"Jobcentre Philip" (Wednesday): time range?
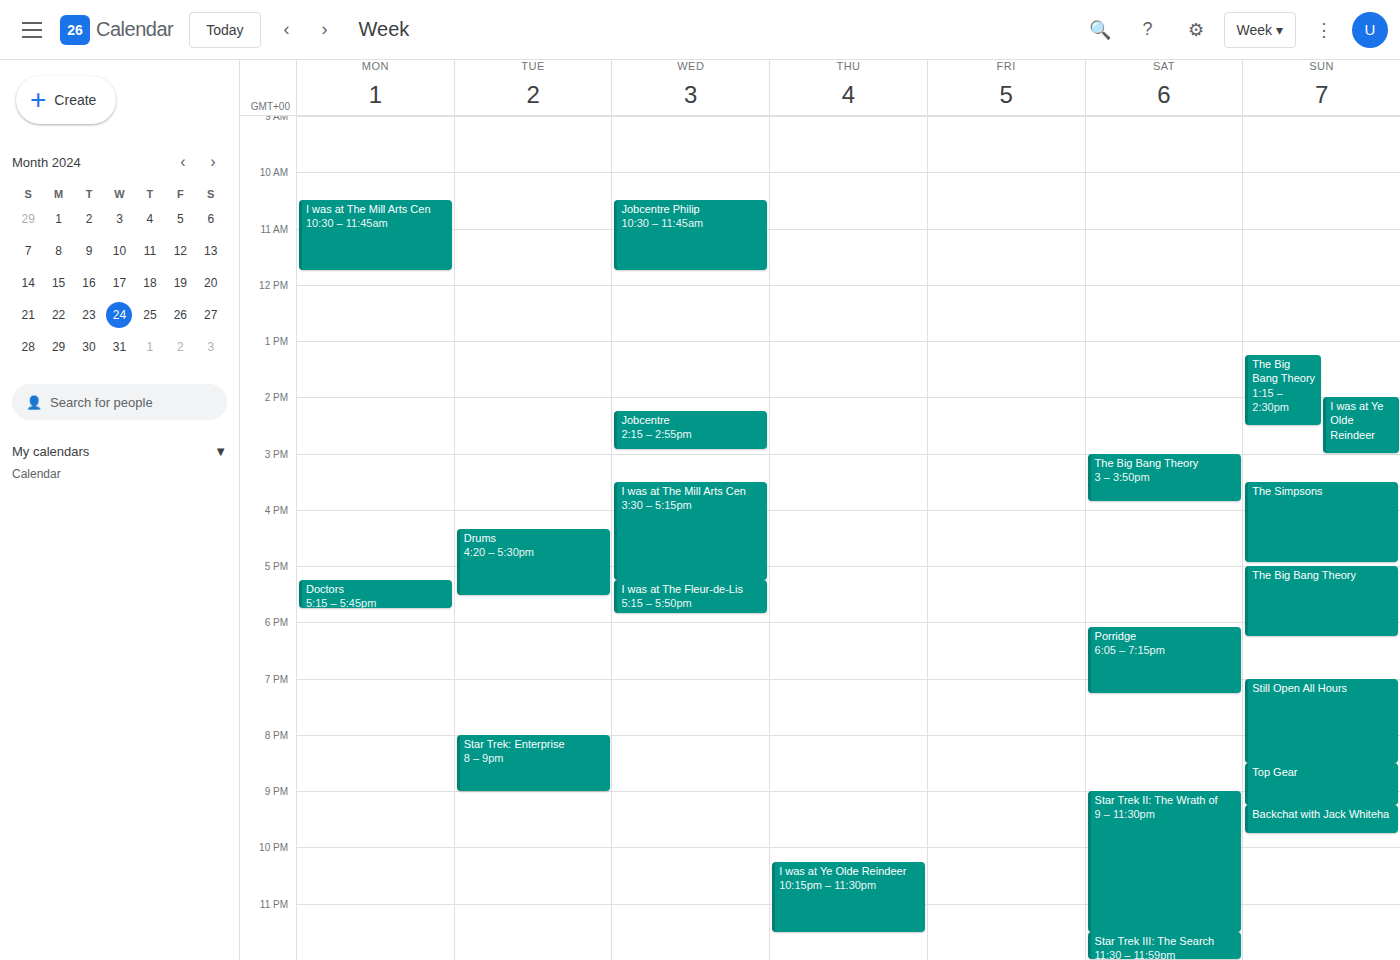
10:30 AM to 11:45 AM